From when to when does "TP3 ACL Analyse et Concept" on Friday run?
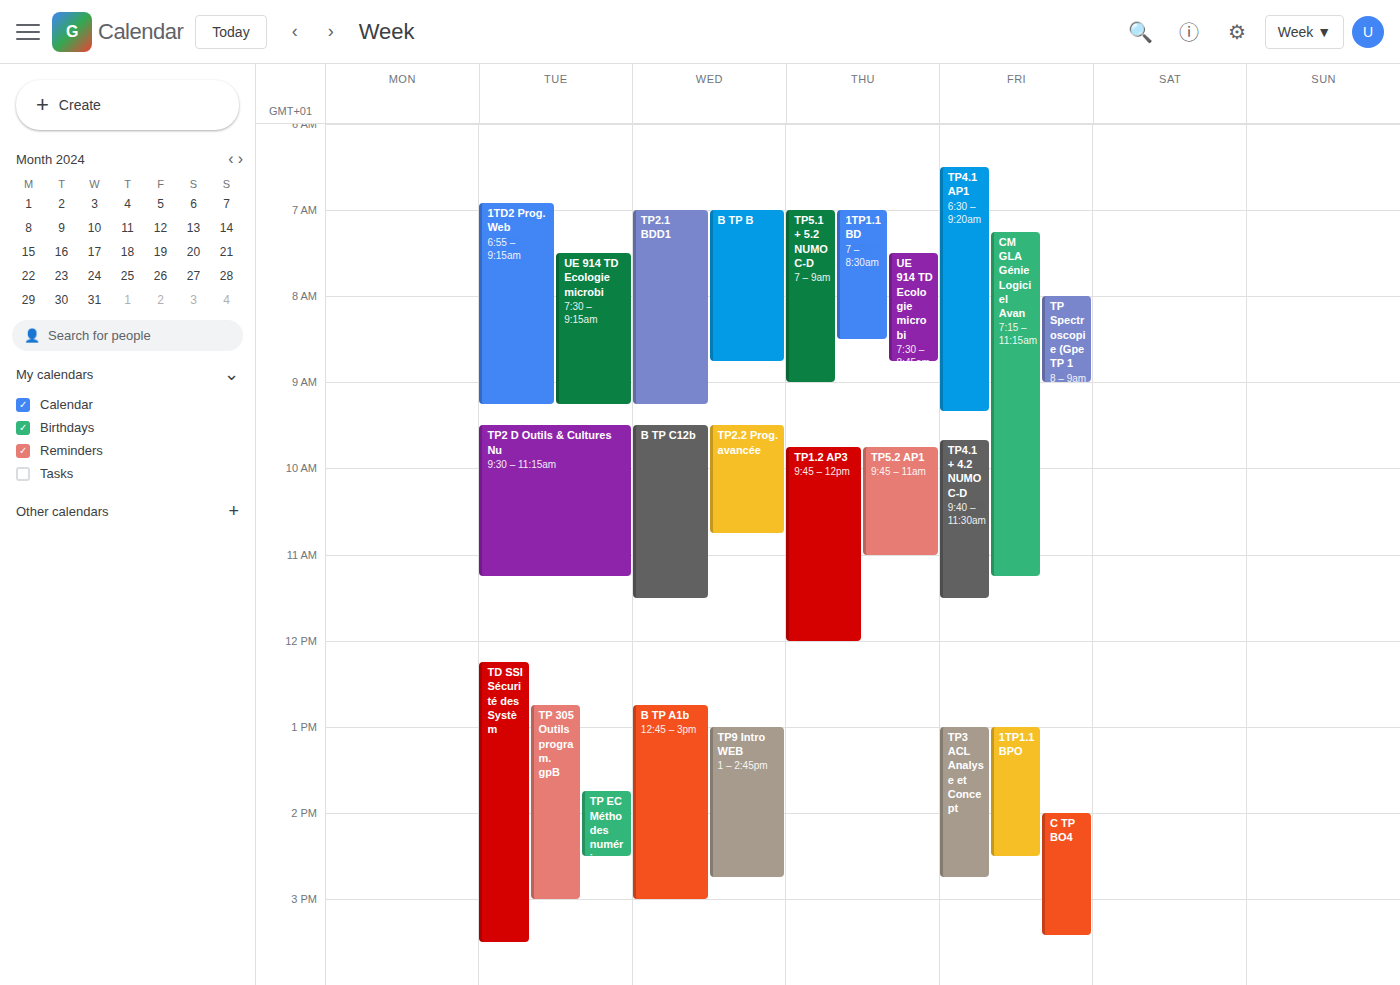
1:00 PM to 2:45 PM